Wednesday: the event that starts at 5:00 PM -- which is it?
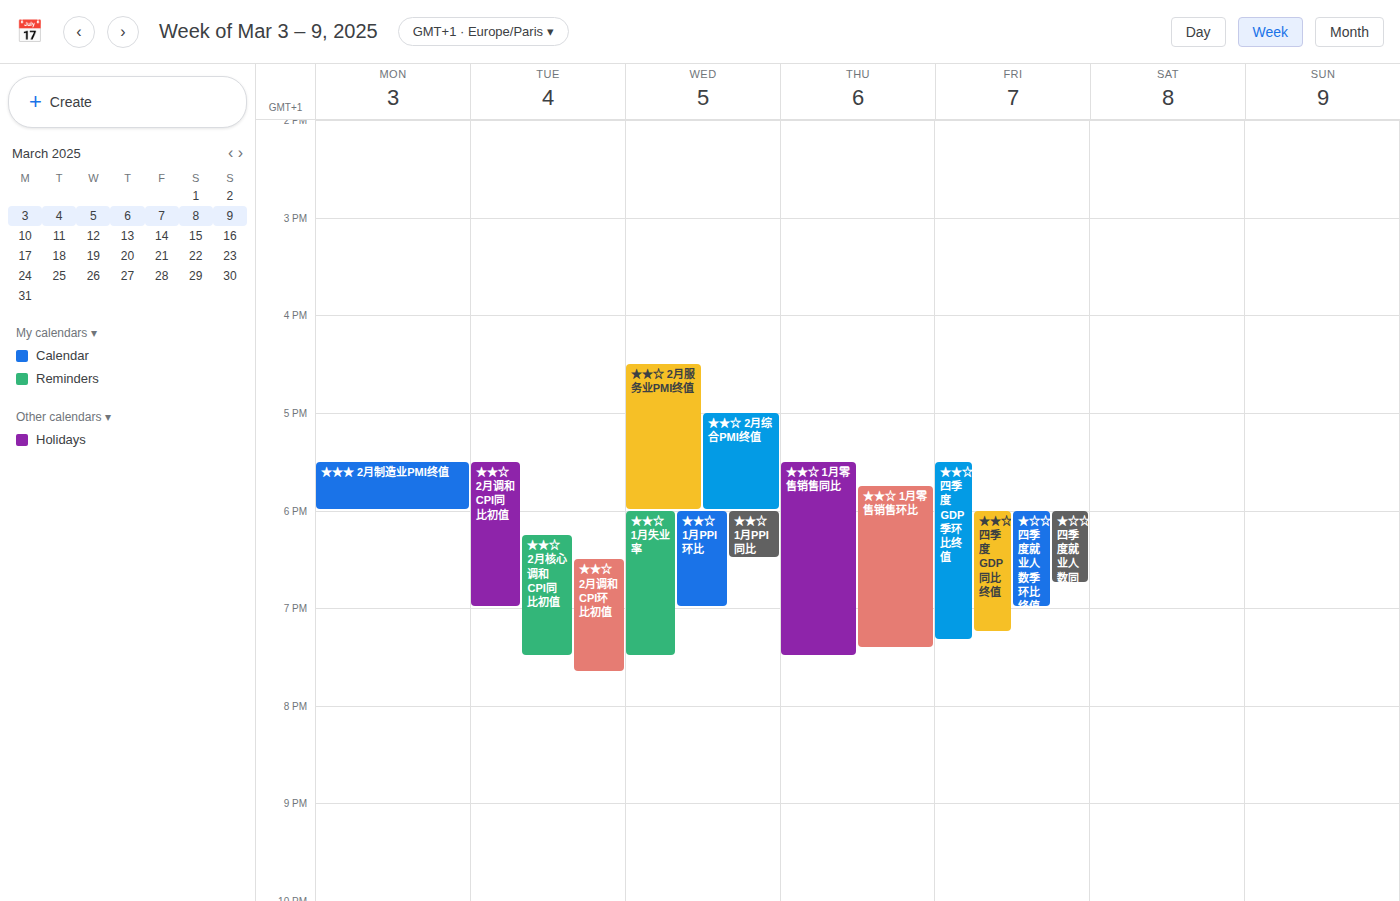
"★★☆ 2月综合PMI终值"